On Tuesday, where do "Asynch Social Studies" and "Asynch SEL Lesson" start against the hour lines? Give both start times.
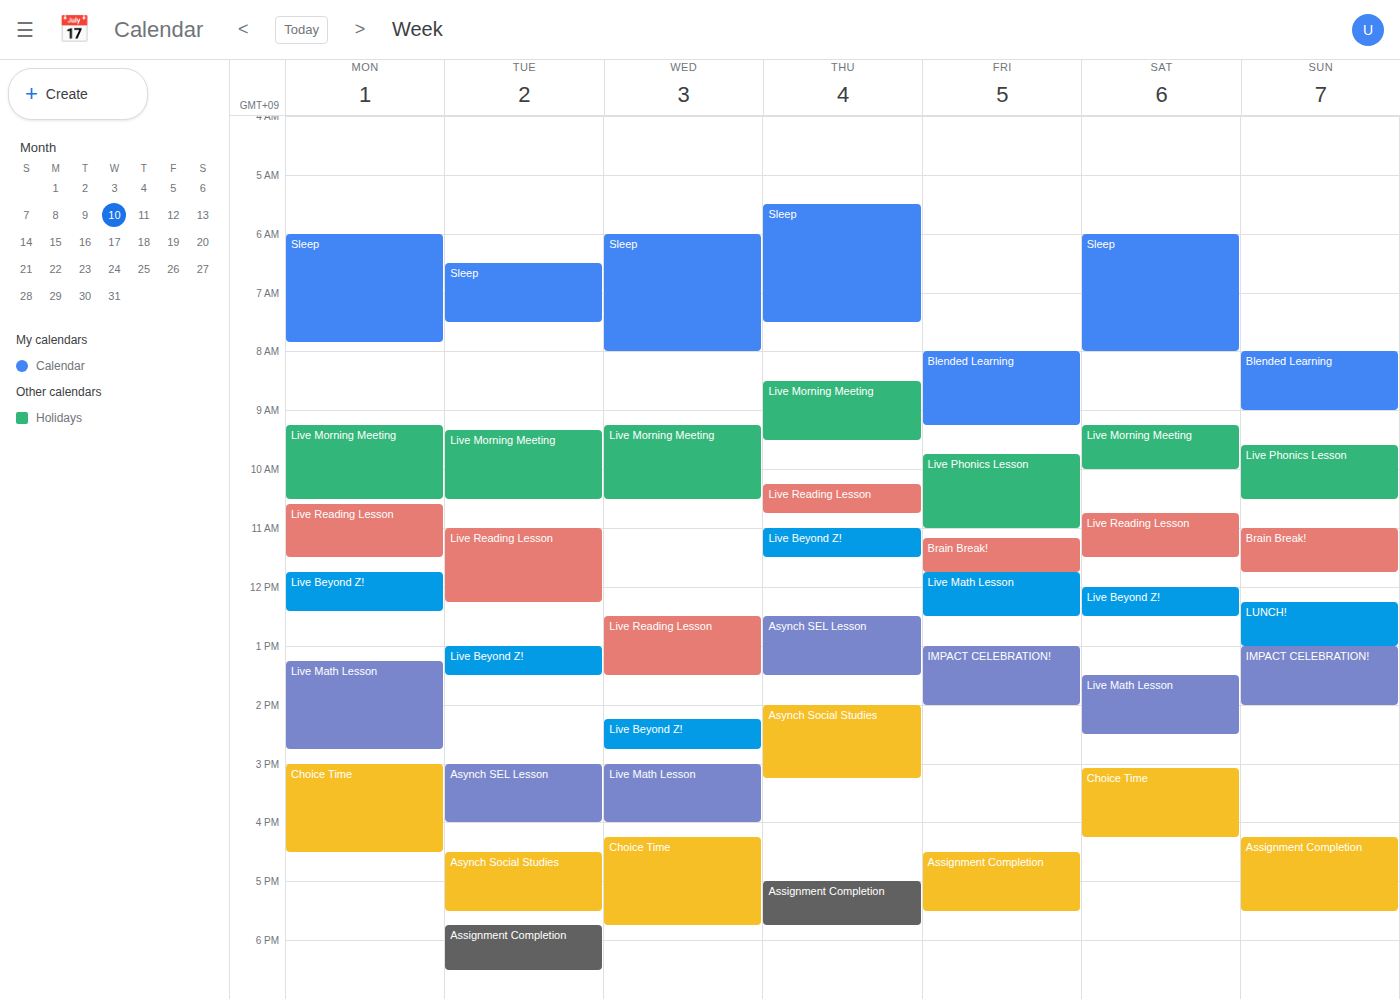
"Asynch Social Studies": 4:30 PM, halfway between the 4 PM and 5 PM lines. "Asynch SEL Lesson": 3:00 PM, exactly on the 3 PM line.